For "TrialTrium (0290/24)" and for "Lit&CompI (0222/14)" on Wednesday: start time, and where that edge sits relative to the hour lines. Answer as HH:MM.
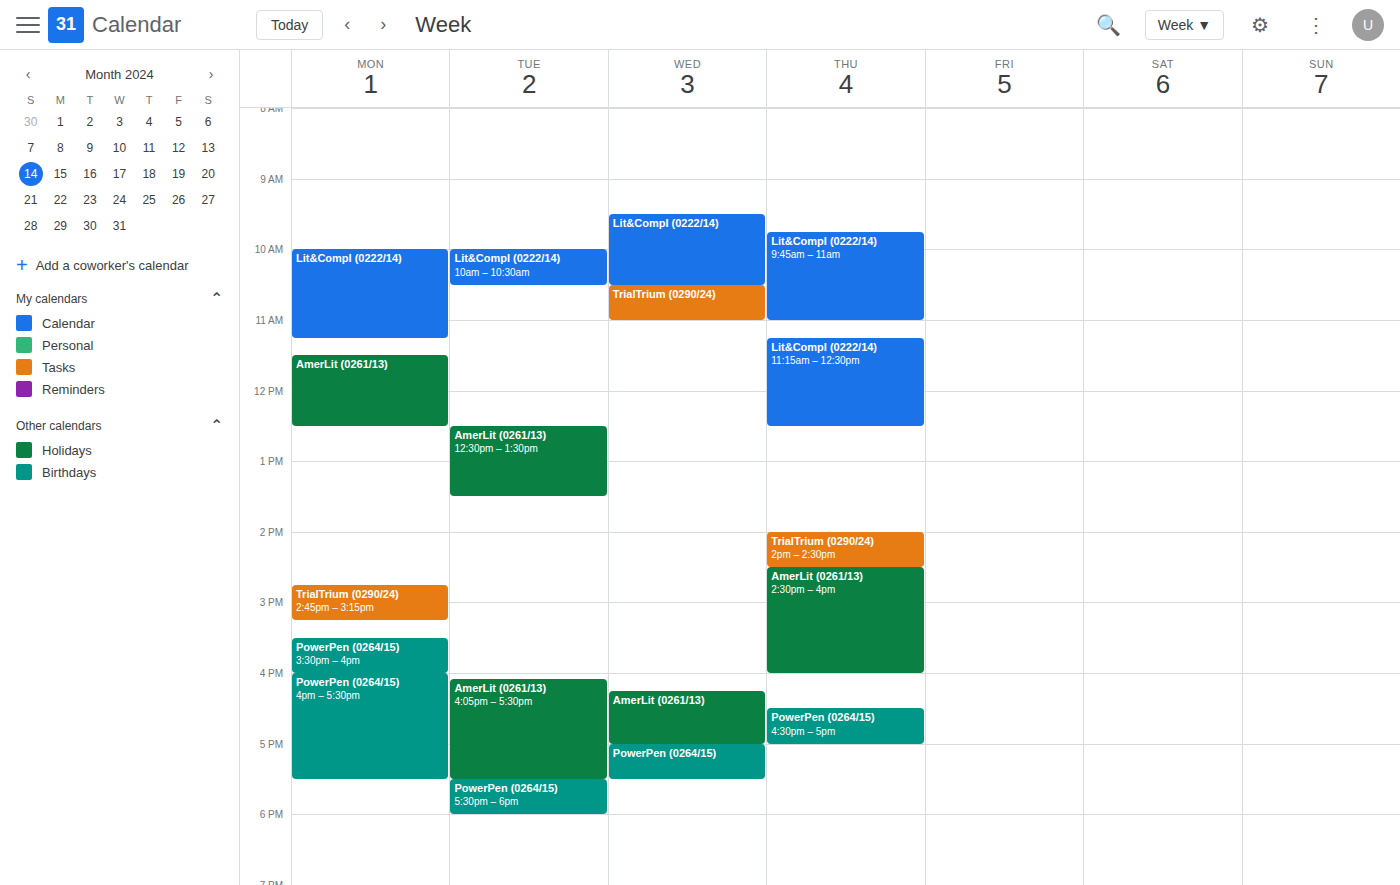
"TrialTrium (0290/24)": 10:30, halfway between the 10:00 and 11:00 lines. "Lit&CompI (0222/14)": 09:30, halfway between the 09:00 and 10:00 lines.